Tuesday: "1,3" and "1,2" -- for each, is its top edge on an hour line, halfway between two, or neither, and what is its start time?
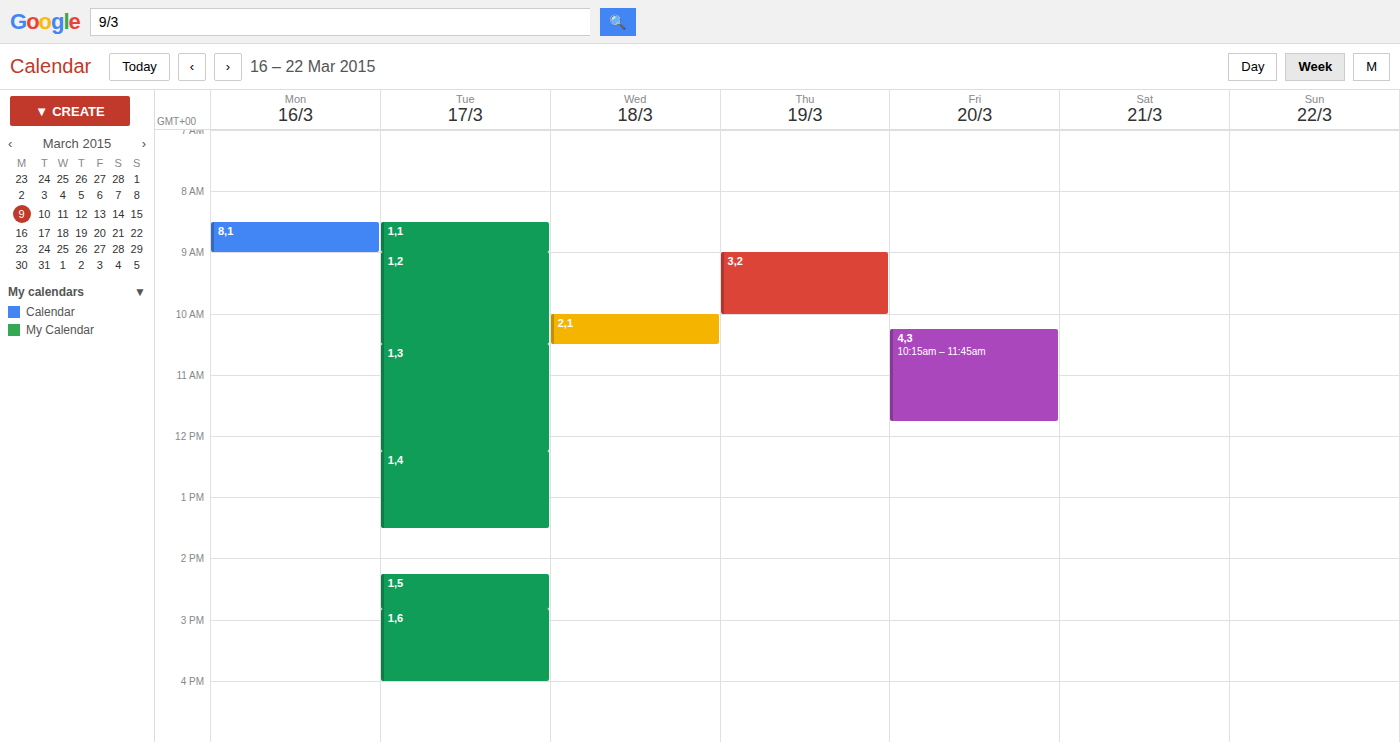
"1,3": 10:30 AM, halfway between the 10 AM and 11 AM lines. "1,2": 9:00 AM, exactly on the 9 AM line.